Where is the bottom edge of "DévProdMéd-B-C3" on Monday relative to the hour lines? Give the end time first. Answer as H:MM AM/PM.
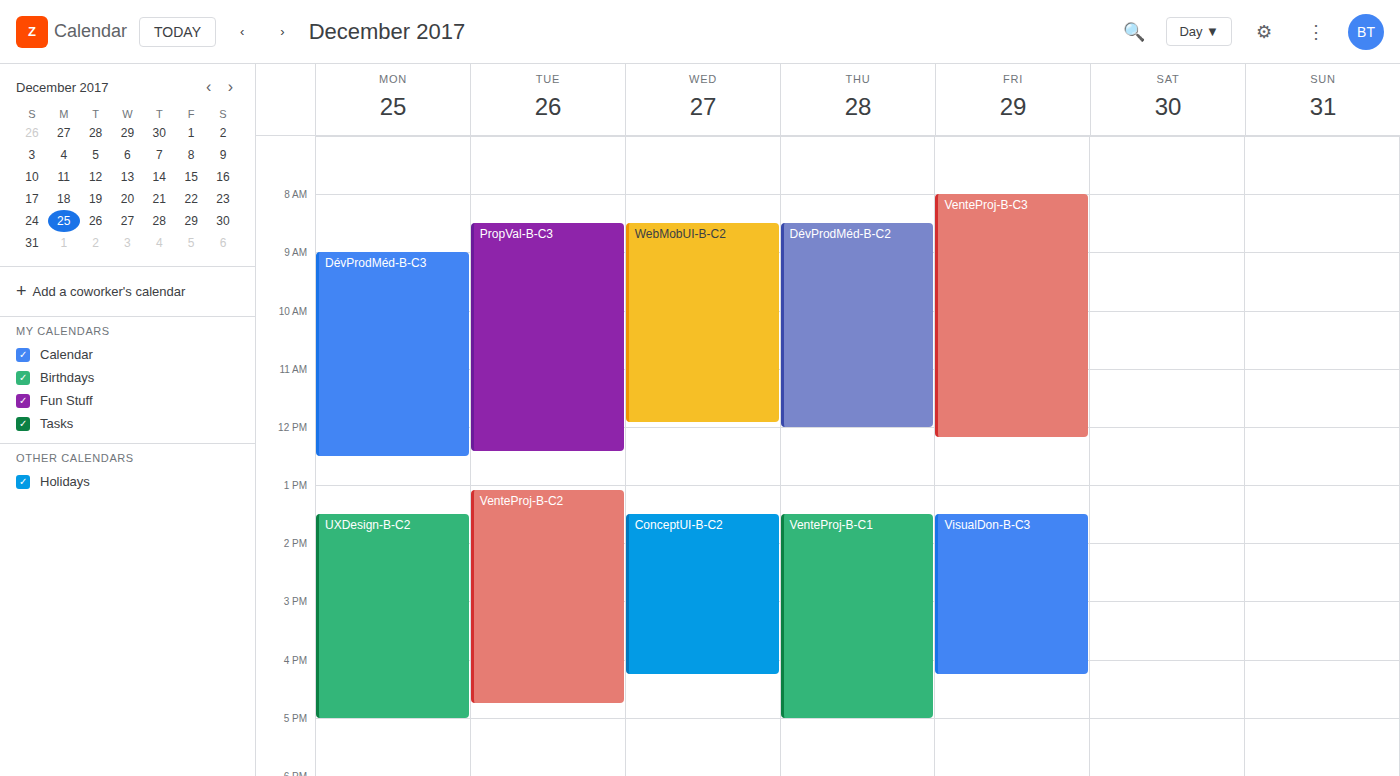
12:30 PM -- halfway between the 12 PM and 1 PM lines.